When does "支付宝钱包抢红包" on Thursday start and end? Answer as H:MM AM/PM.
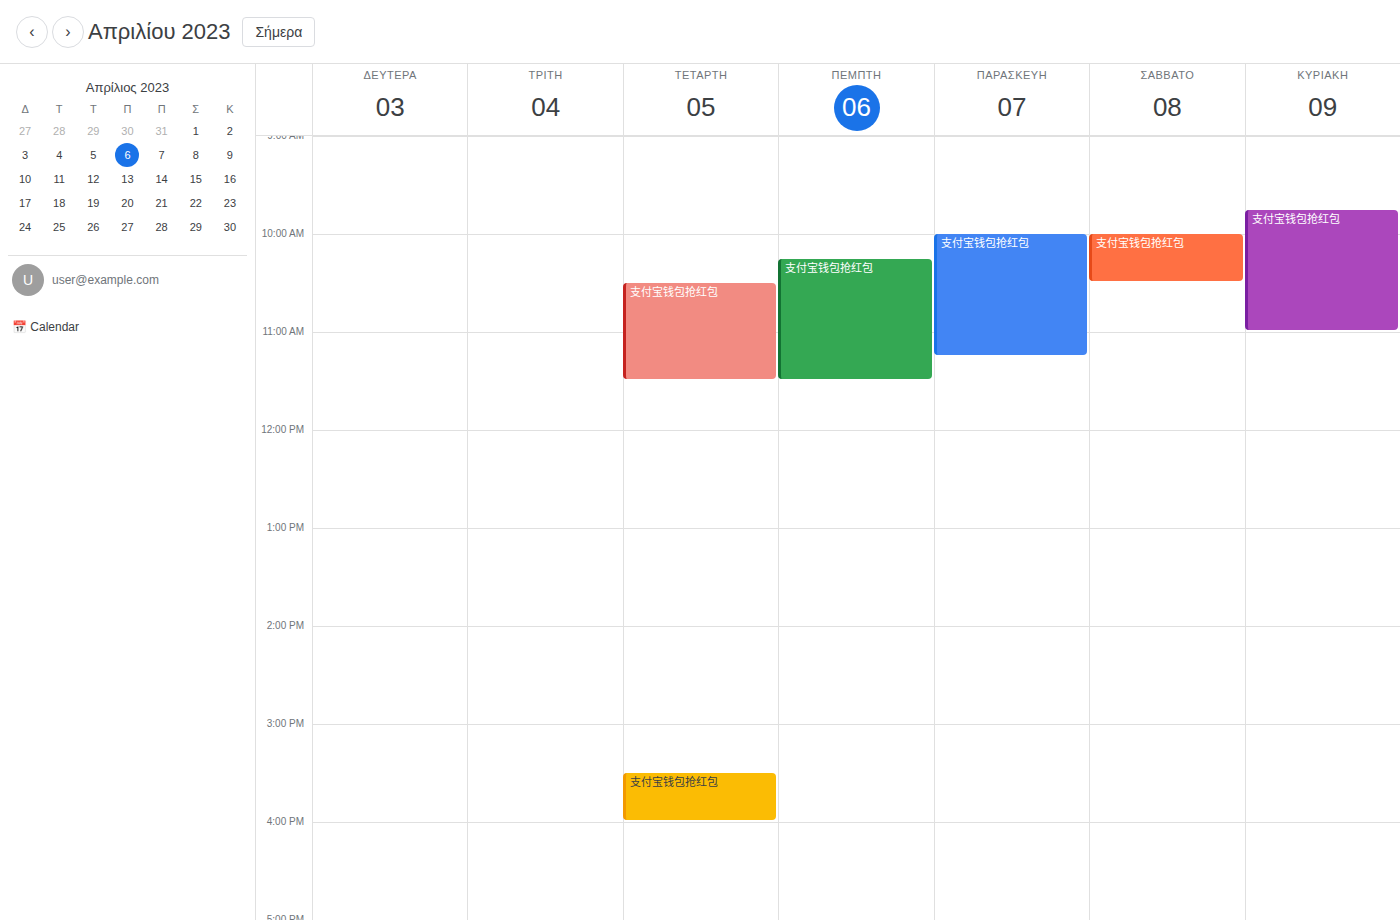
10:15 AM to 11:30 AM